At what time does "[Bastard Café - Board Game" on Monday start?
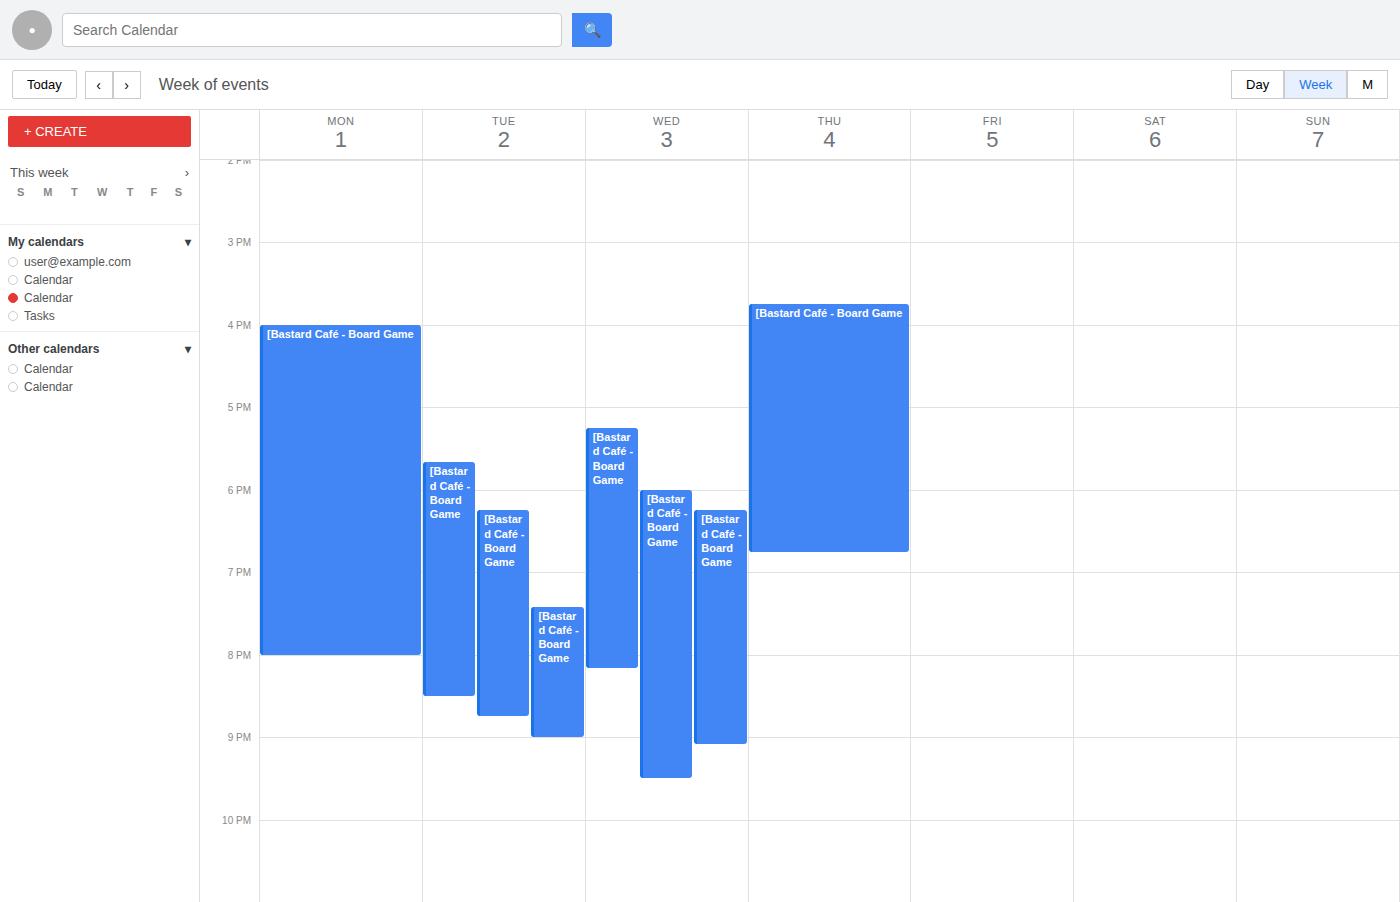
4:00 PM